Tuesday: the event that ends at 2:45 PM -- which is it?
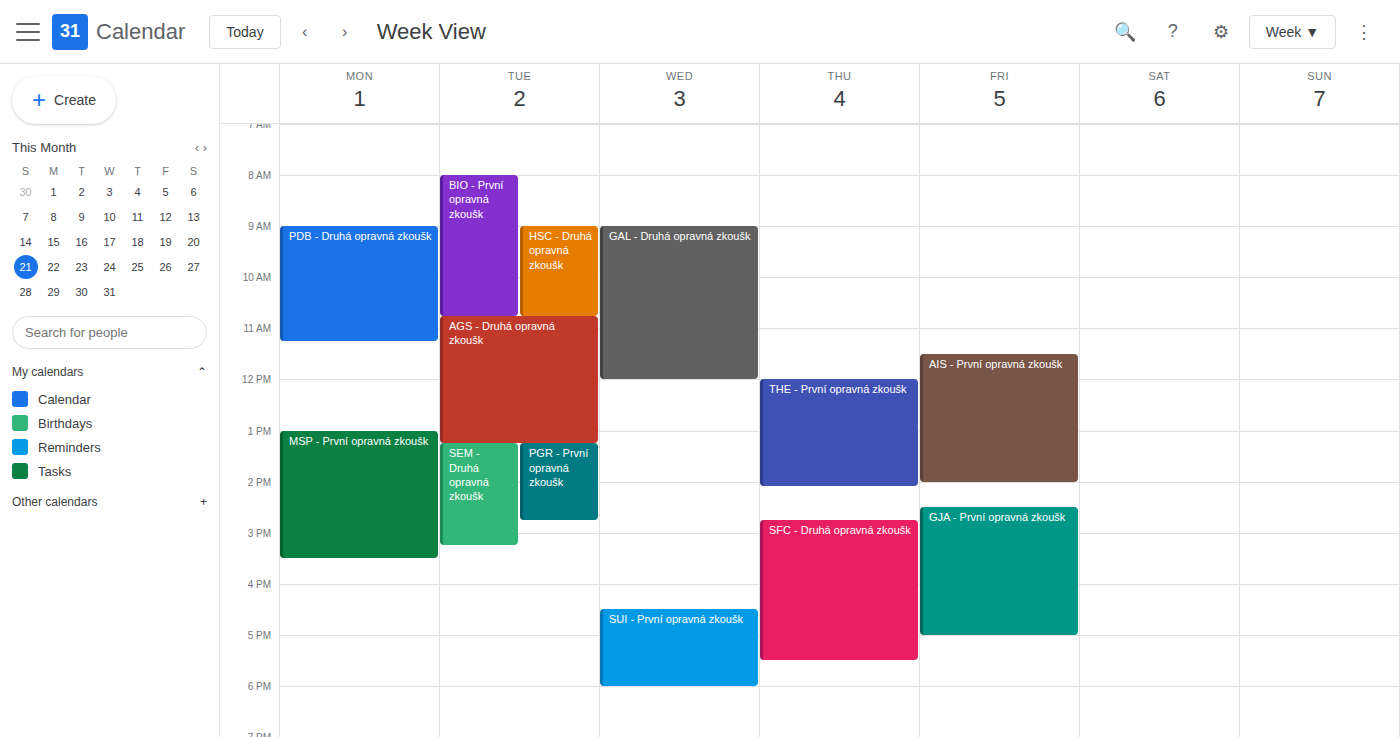
"PGR - První opravná zkoušk"